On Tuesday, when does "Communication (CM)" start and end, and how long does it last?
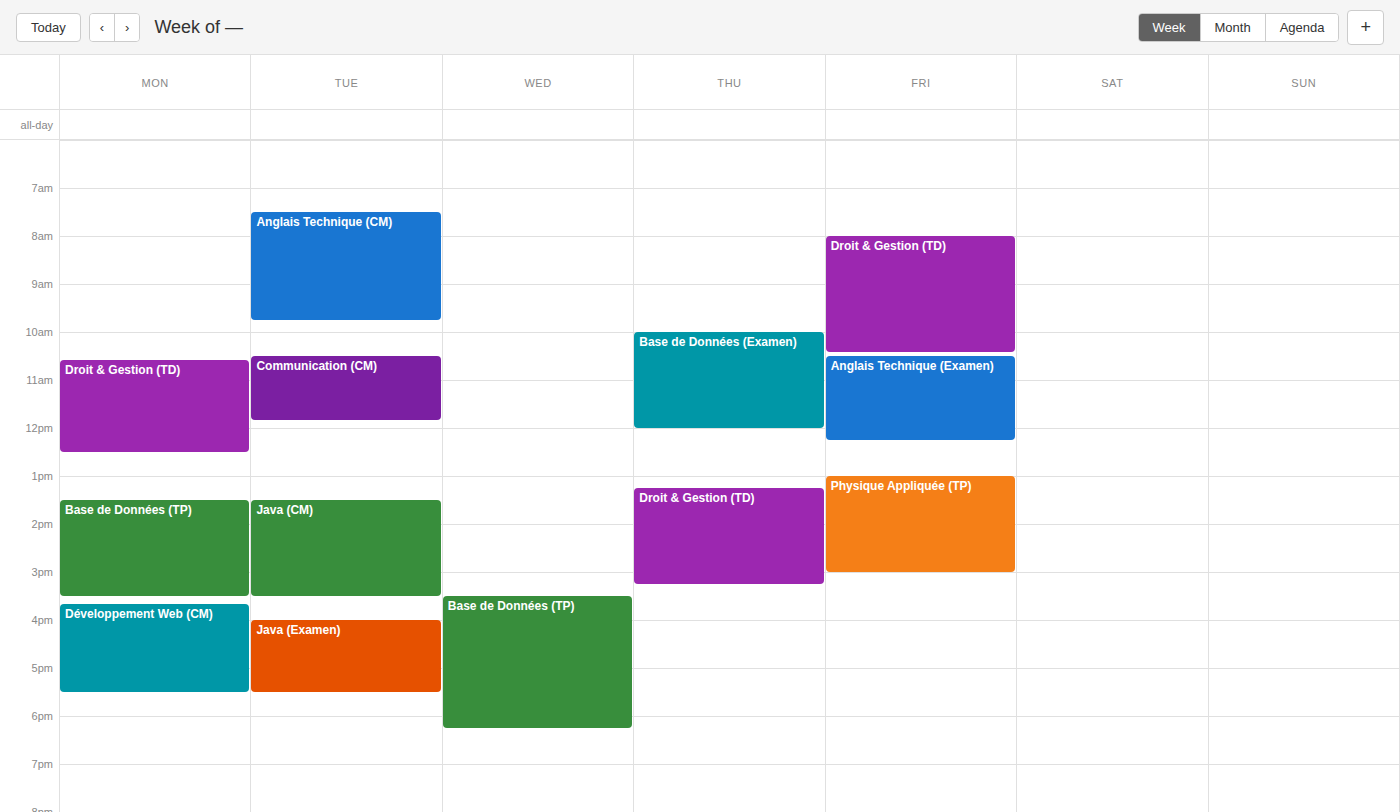
10:30 AM to 11:50 AM, 1 hour 20 minutes